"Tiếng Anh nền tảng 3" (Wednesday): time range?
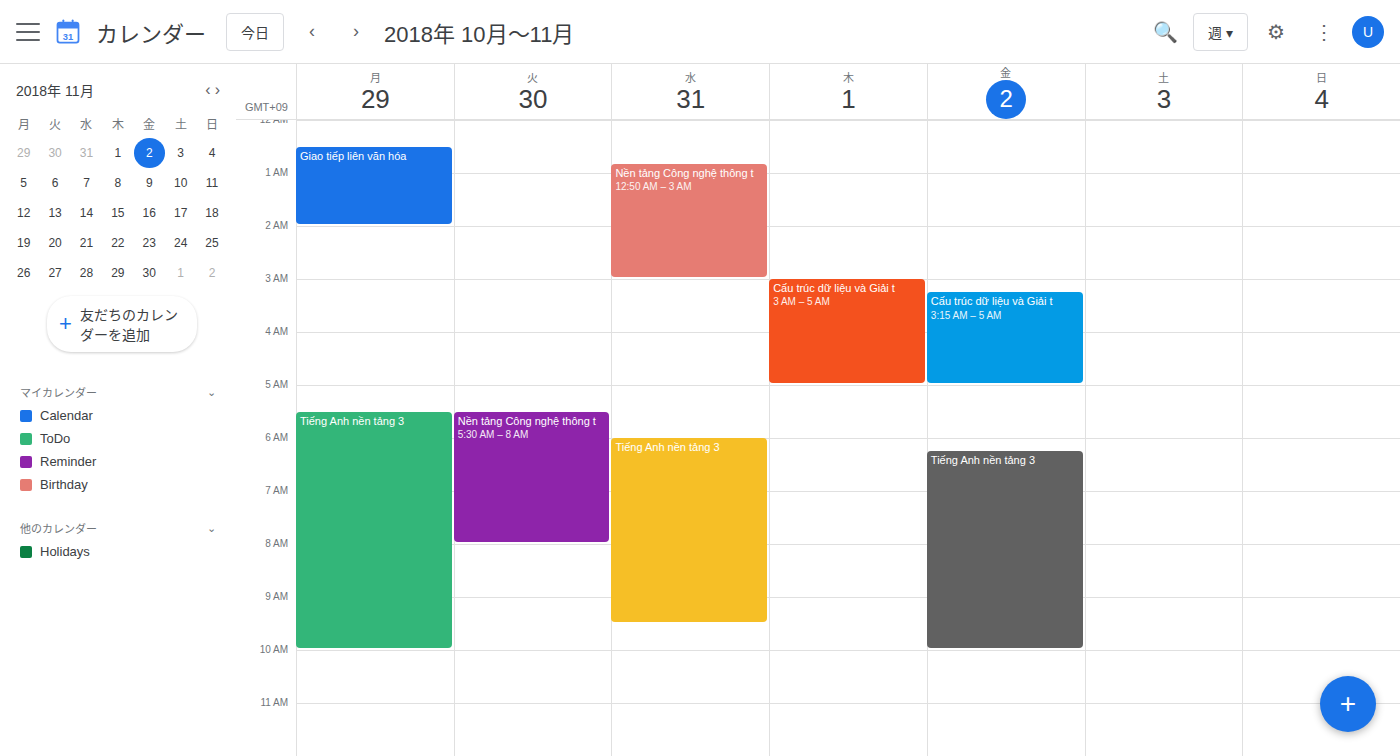
6:00 AM to 9:30 AM